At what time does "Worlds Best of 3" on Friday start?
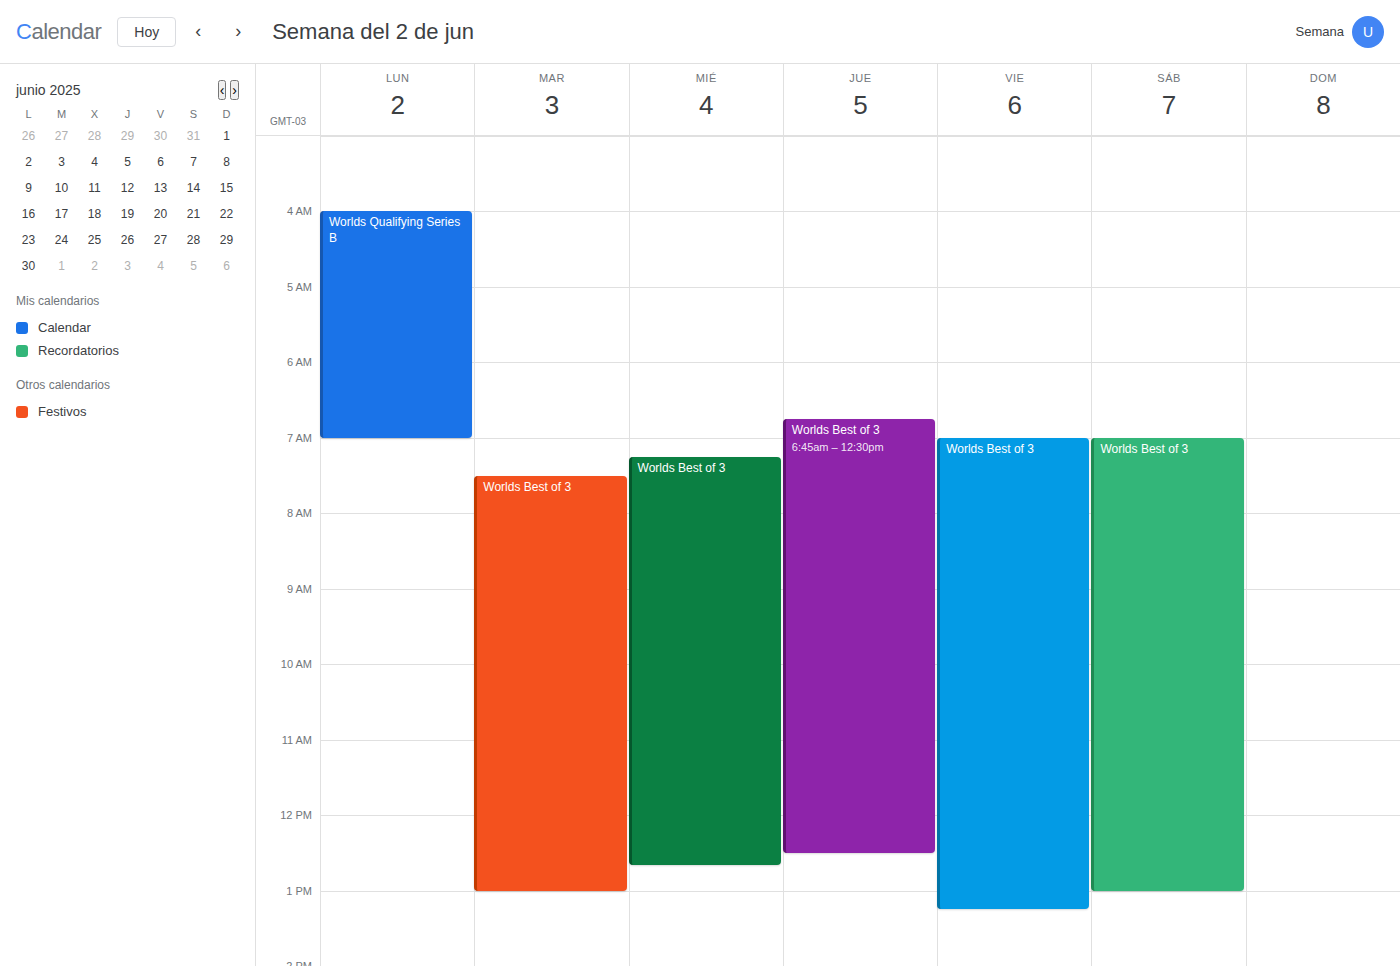
7:00 AM